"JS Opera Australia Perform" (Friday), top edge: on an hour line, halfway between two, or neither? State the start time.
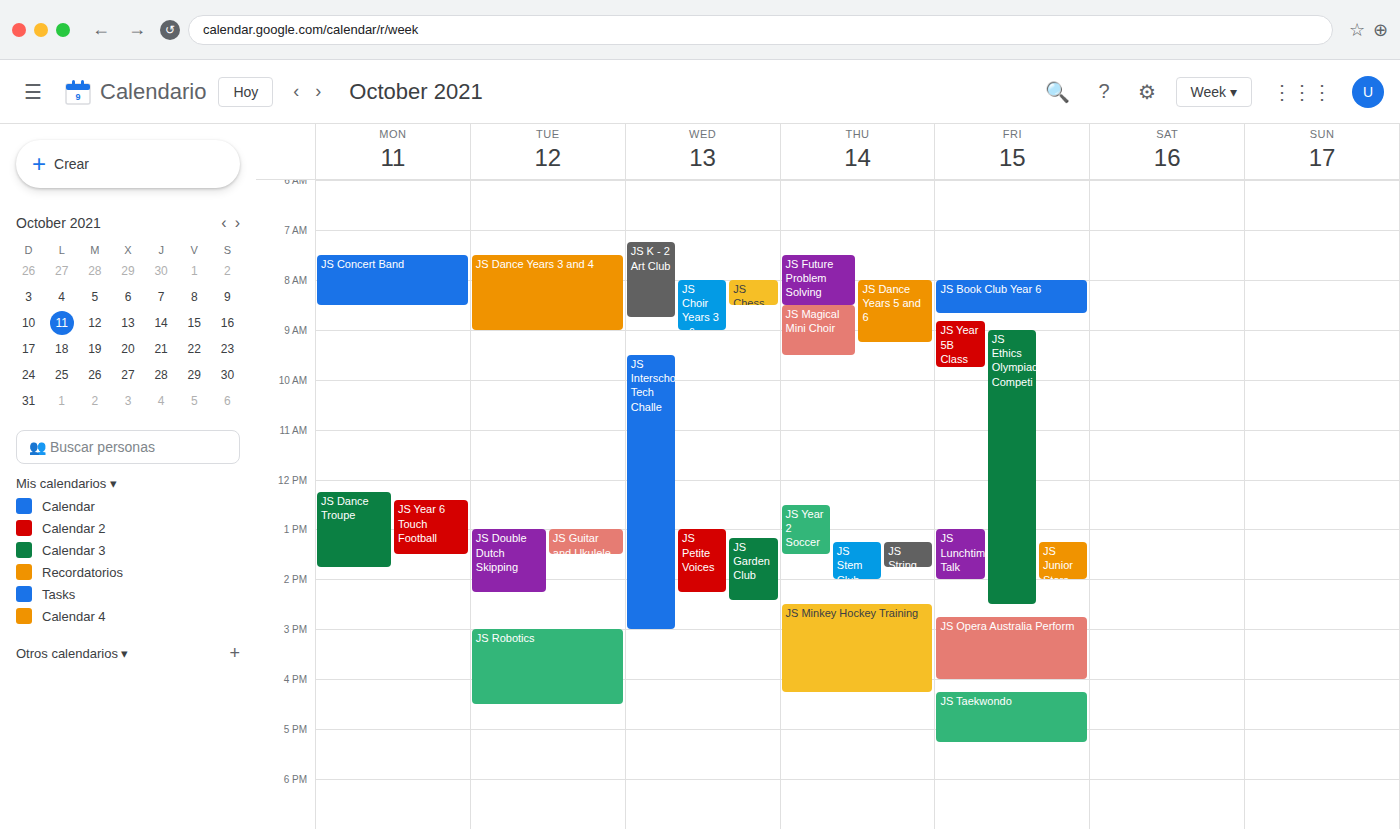
2:45 PM -- neither: three quarters of the way from the 2 PM line to the 3 PM line.